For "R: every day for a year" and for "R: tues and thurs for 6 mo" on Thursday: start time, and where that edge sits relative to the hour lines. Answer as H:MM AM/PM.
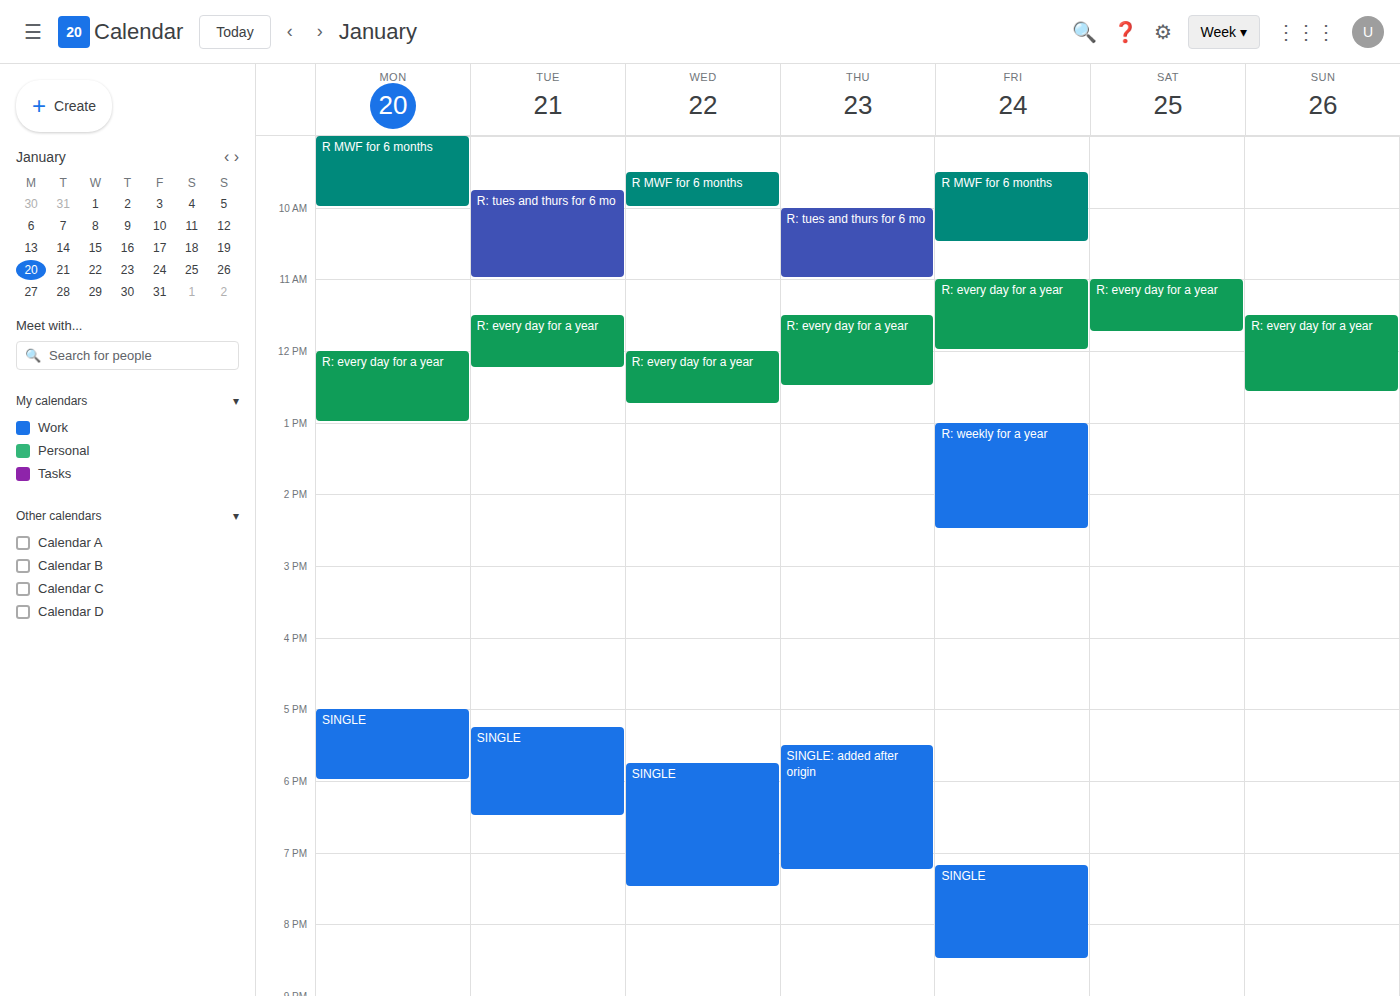
"R: every day for a year": 11:30 AM, halfway between the 11 AM and 12 PM lines. "R: tues and thurs for 6 mo": 10:00 AM, exactly on the 10 AM line.